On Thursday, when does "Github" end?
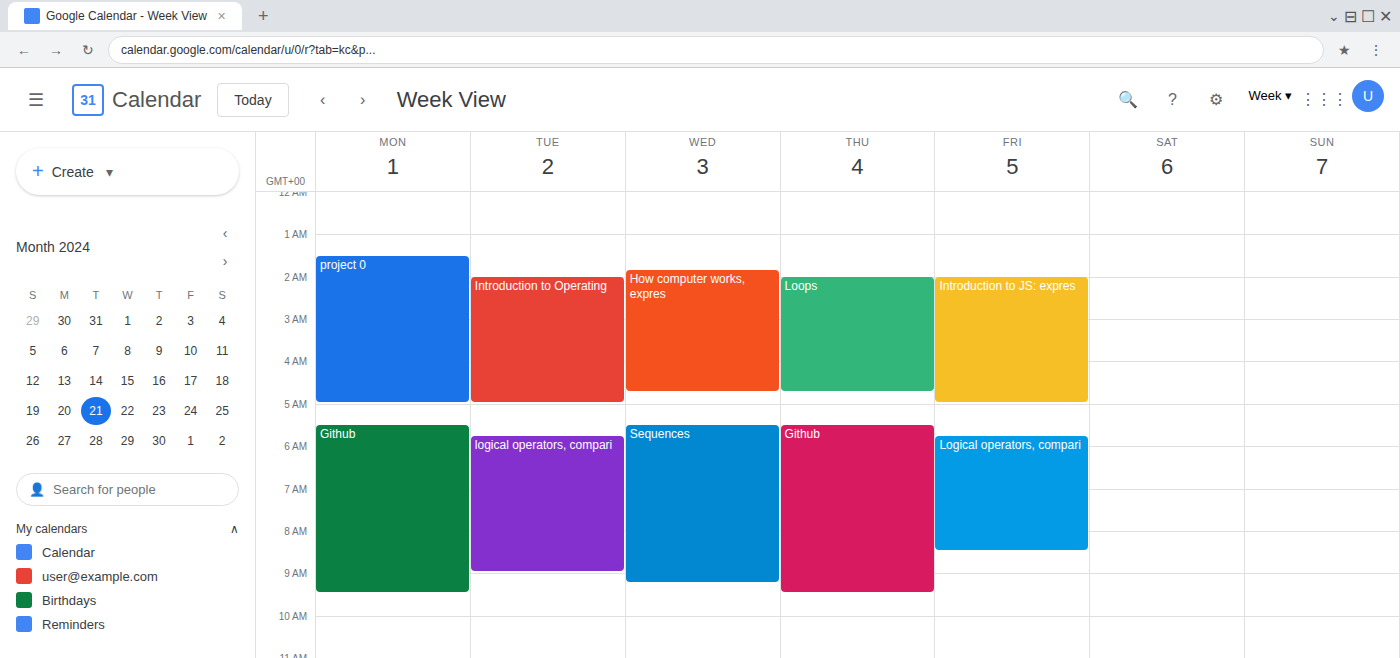
9:30 AM